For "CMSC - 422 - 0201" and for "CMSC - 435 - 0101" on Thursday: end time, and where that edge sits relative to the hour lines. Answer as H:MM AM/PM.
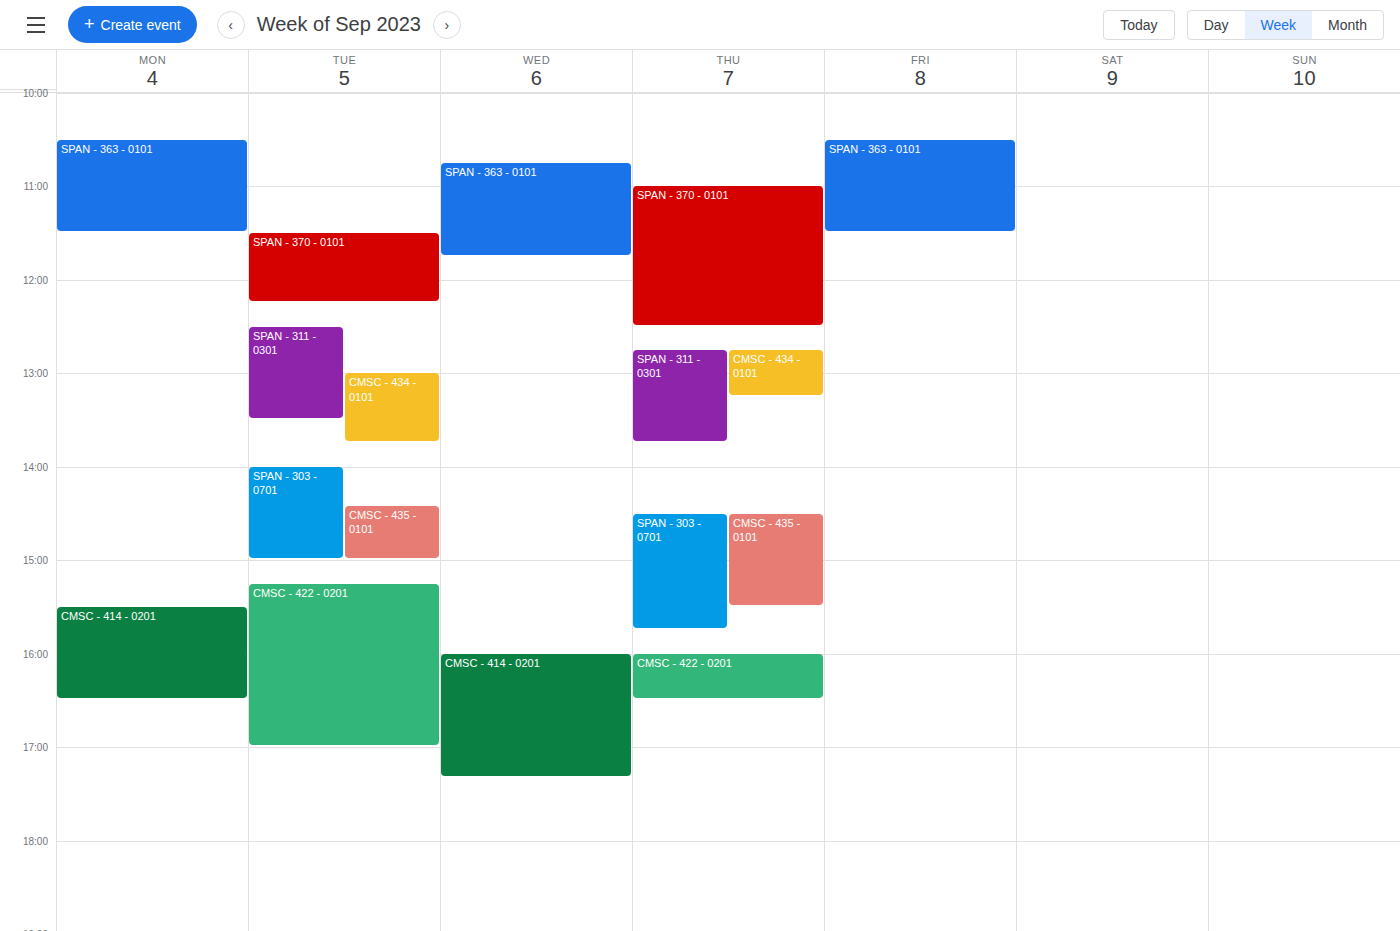
"CMSC - 422 - 0201": 4:30 PM, halfway between the 4 PM and 5 PM lines. "CMSC - 435 - 0101": 3:30 PM, halfway between the 3 PM and 4 PM lines.